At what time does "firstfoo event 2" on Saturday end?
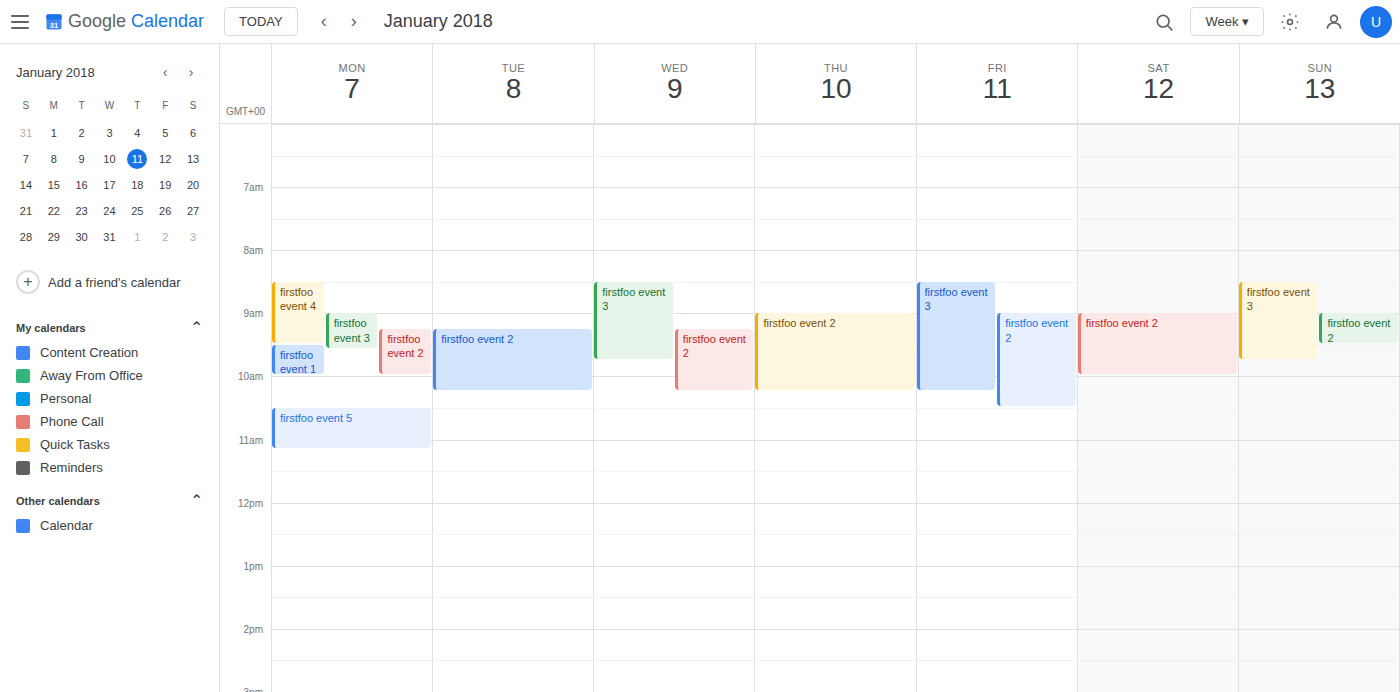
10:00 AM